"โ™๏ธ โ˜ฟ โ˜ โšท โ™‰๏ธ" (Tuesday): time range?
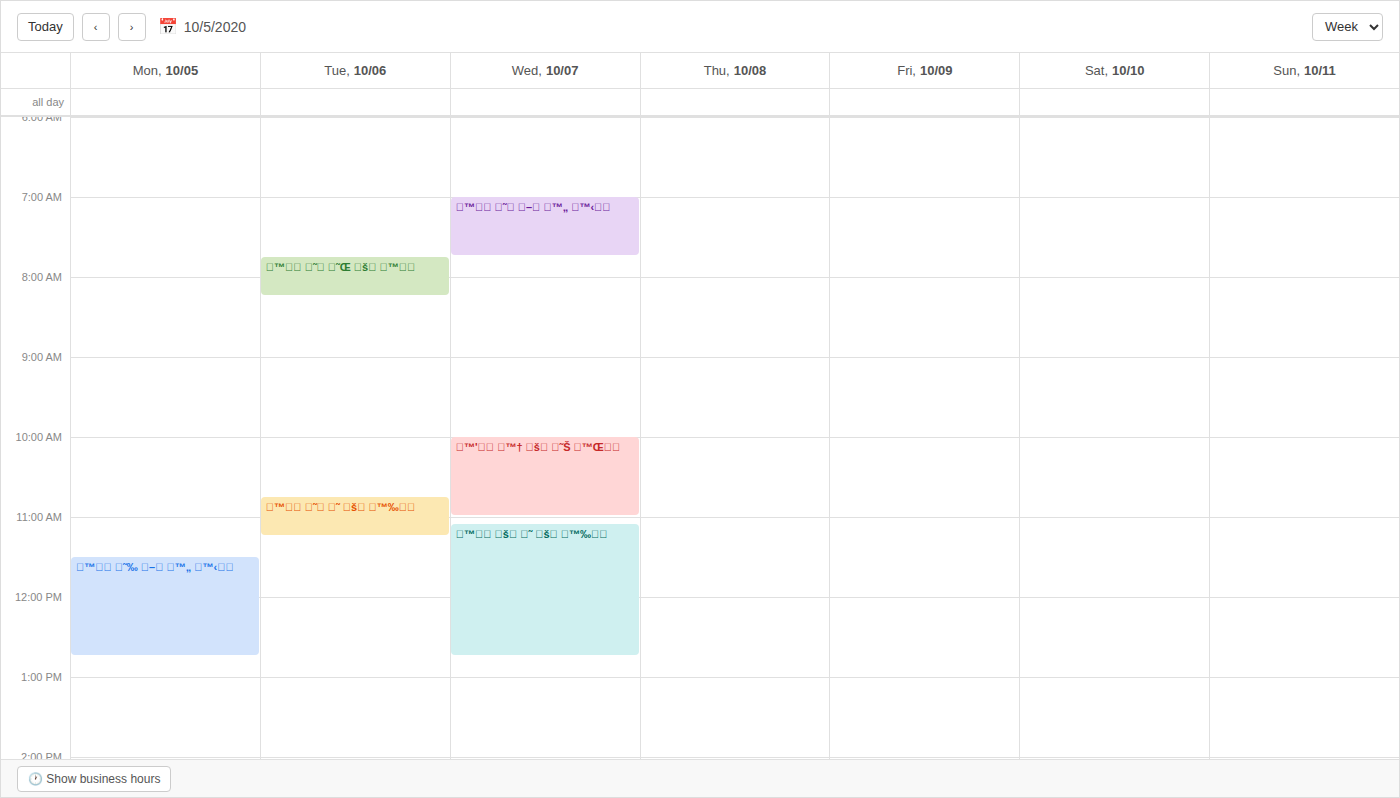
10:45 AM to 11:15 AM